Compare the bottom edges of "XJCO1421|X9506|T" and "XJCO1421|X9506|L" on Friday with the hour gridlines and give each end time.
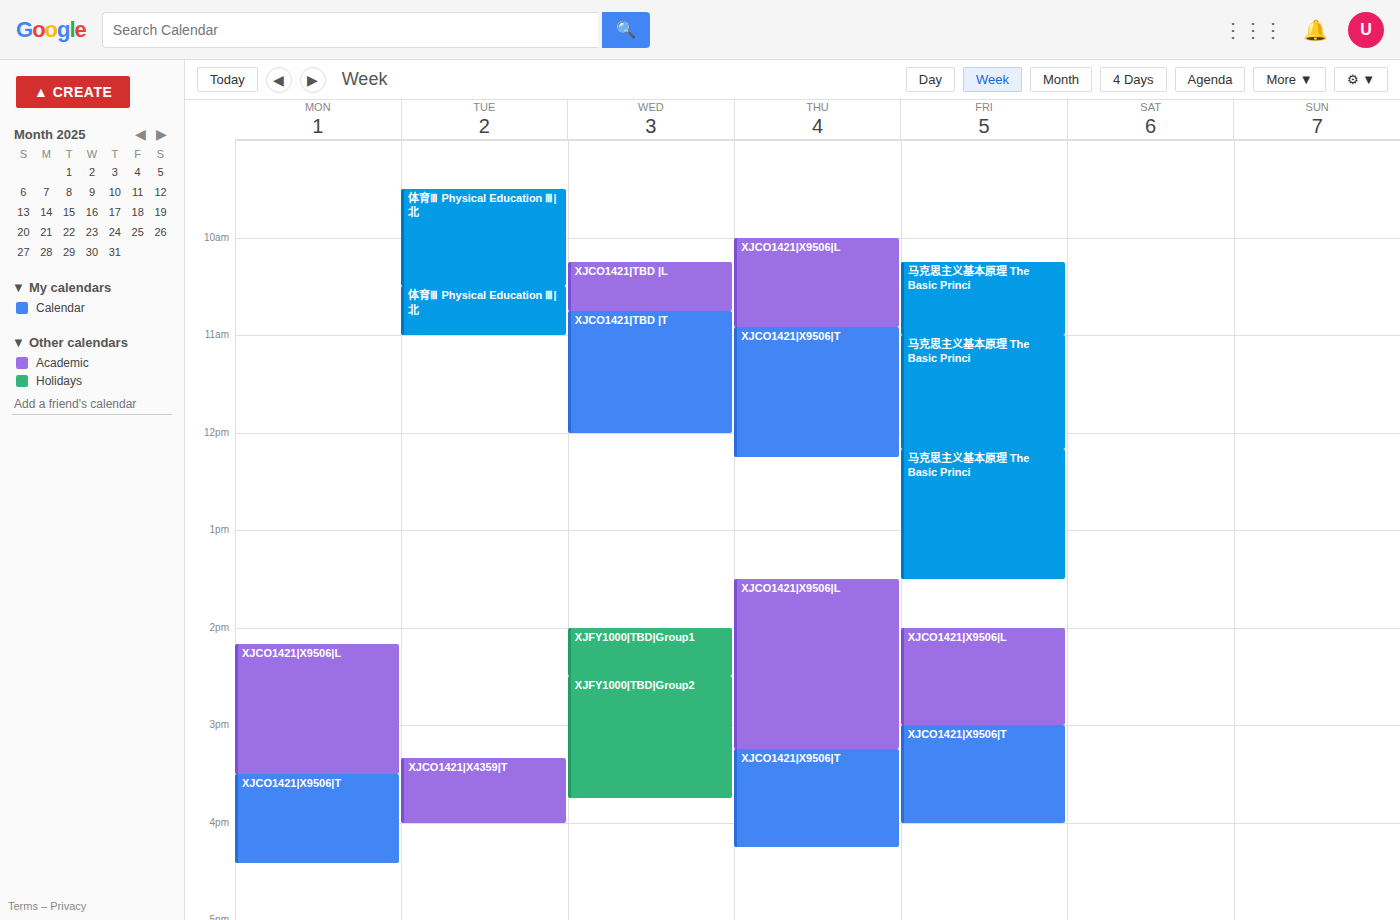
"XJCO1421|X9506|T": 16:00, exactly on the 16:00 line. "XJCO1421|X9506|L": 15:00, exactly on the 15:00 line.